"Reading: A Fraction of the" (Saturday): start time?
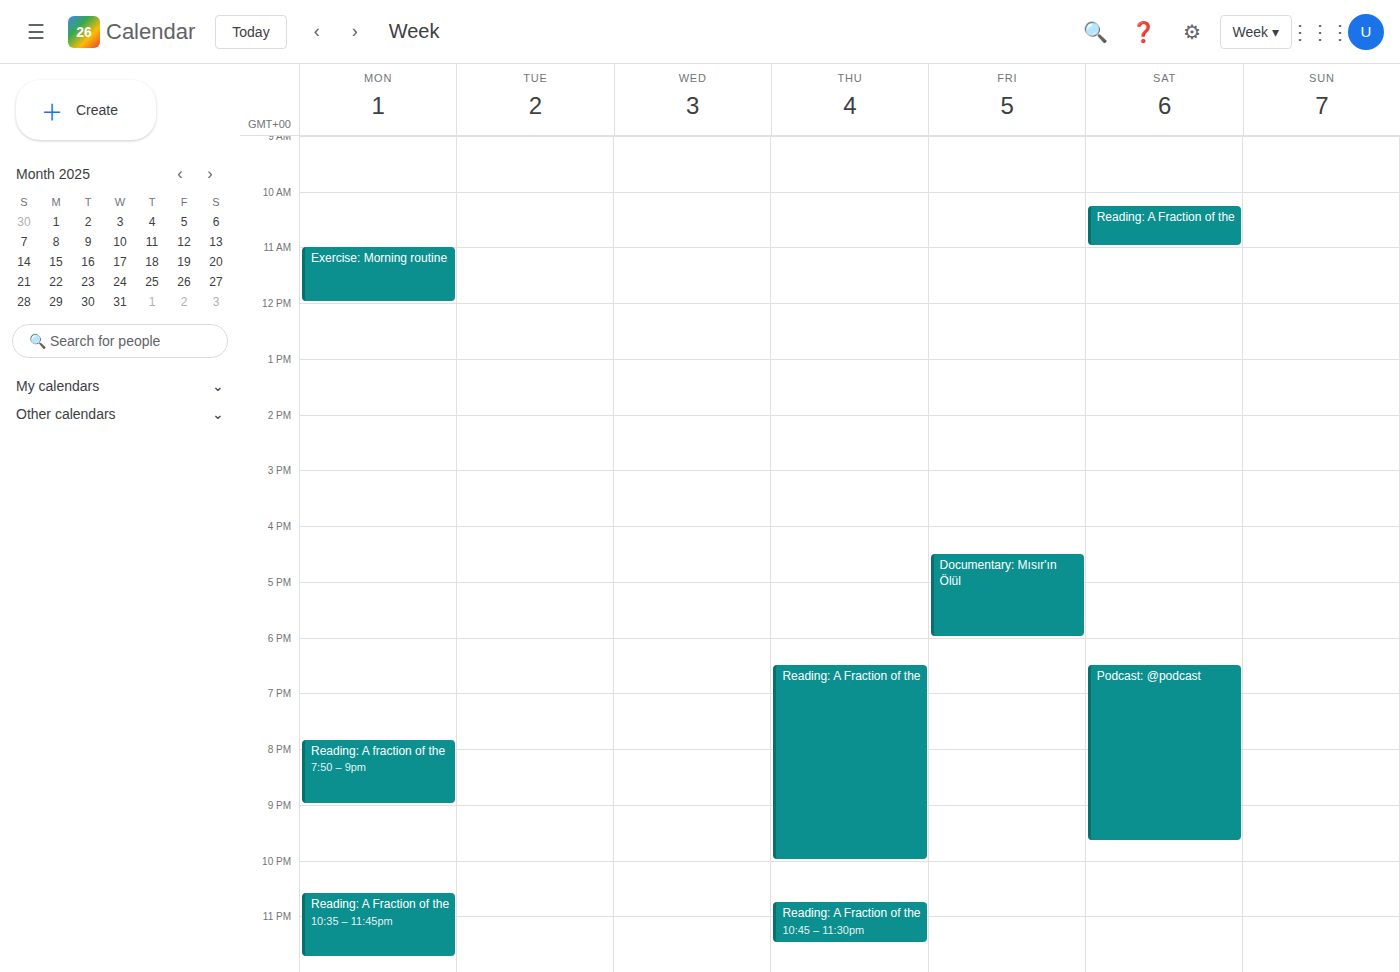
10:15 AM